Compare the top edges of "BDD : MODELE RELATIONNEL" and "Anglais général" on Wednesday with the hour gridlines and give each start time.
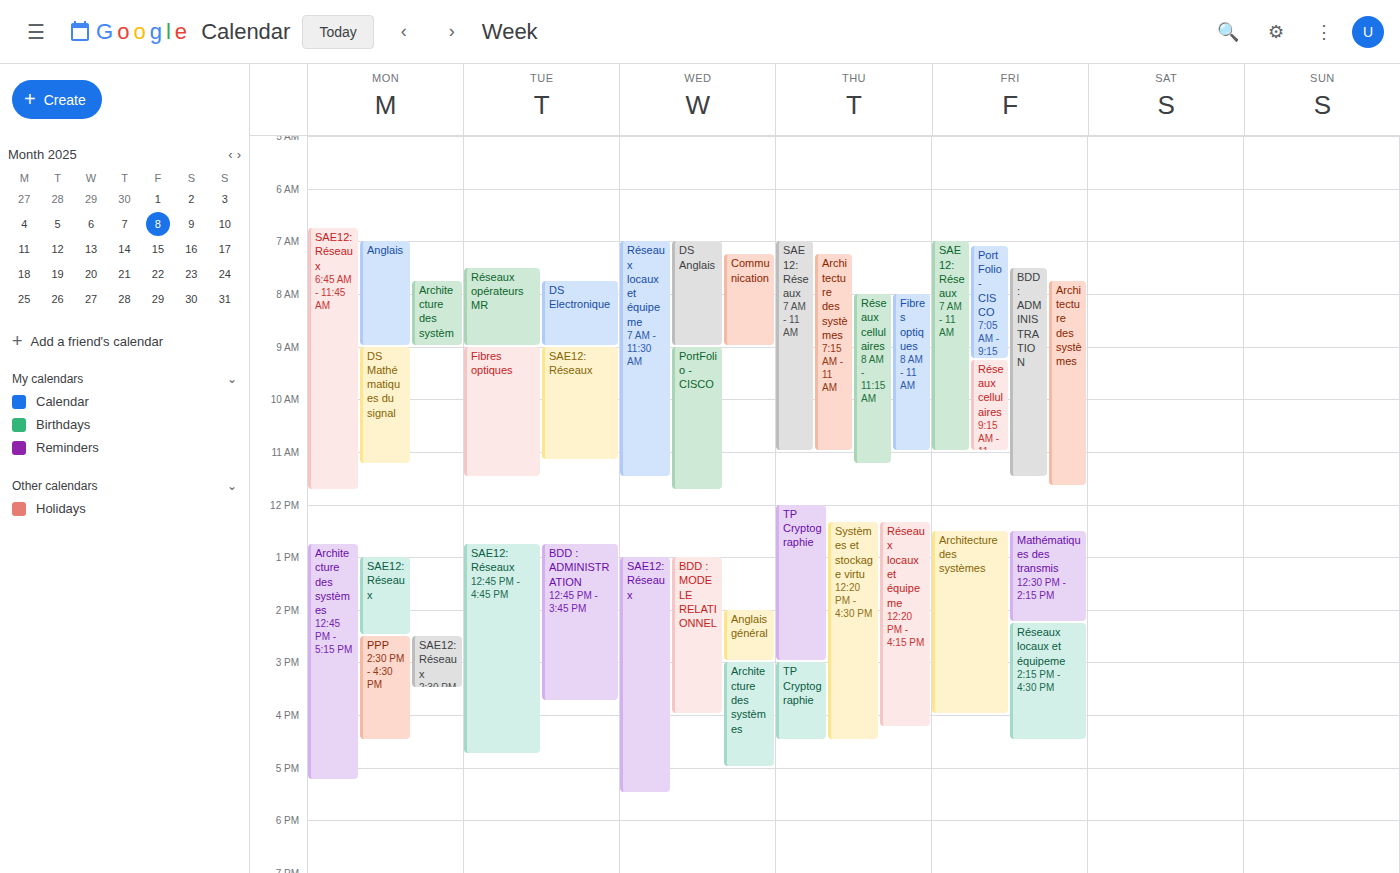
"BDD : MODELE RELATIONNEL": 1:00 PM, exactly on the 1 PM line. "Anglais général": 2:00 PM, exactly on the 2 PM line.